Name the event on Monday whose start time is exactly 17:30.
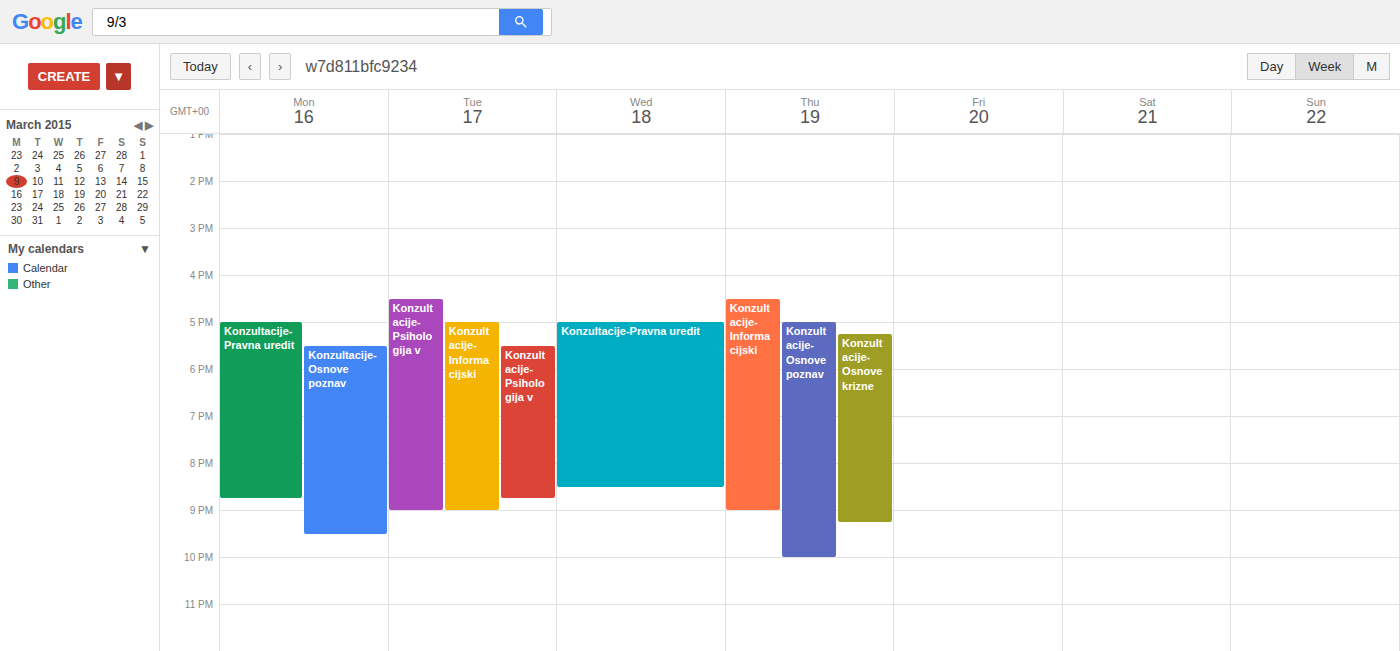
"Konzultacije-Osnove poznav"